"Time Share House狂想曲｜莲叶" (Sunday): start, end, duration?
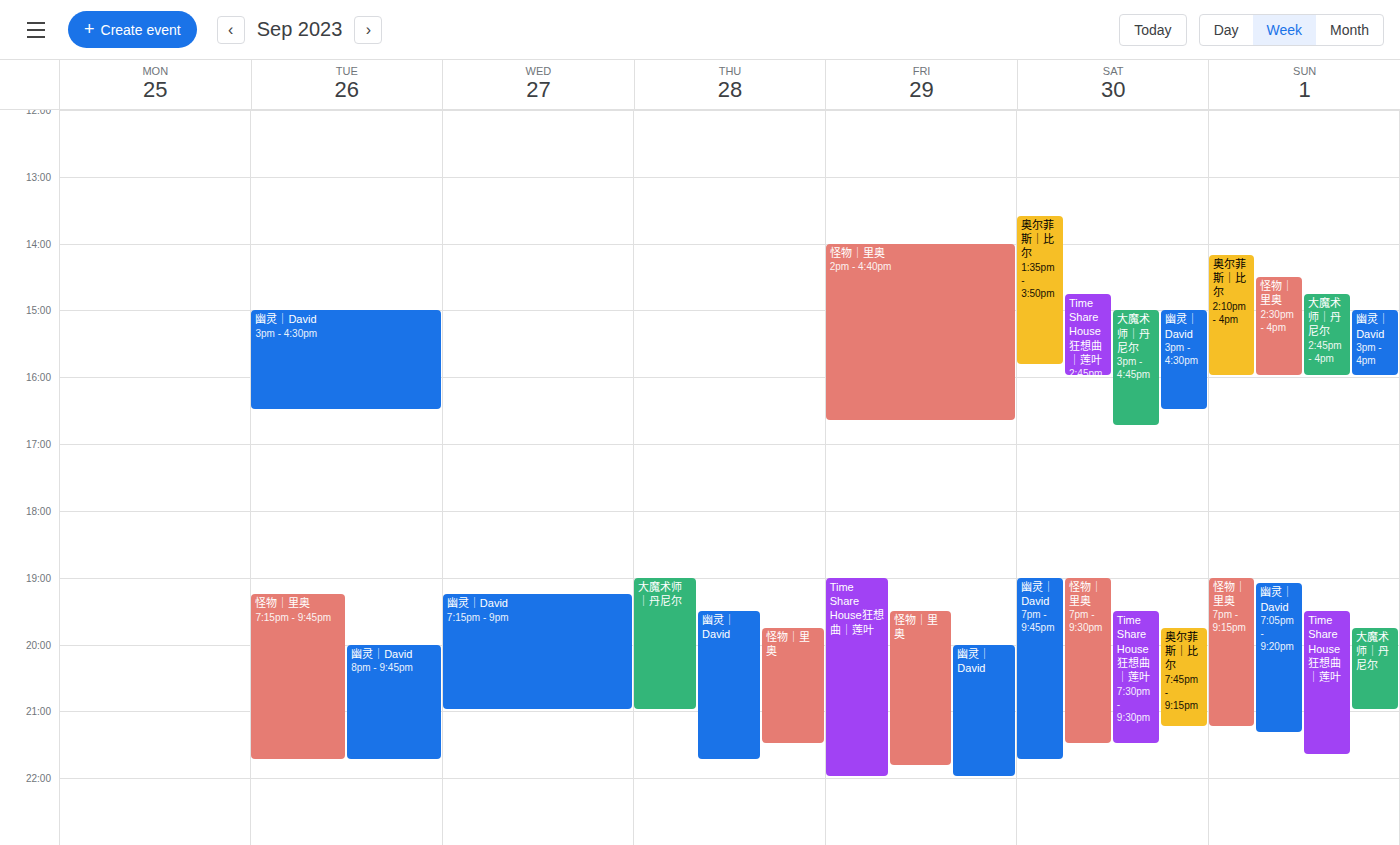
7:30 PM to 9:40 PM, 2 hours 10 minutes